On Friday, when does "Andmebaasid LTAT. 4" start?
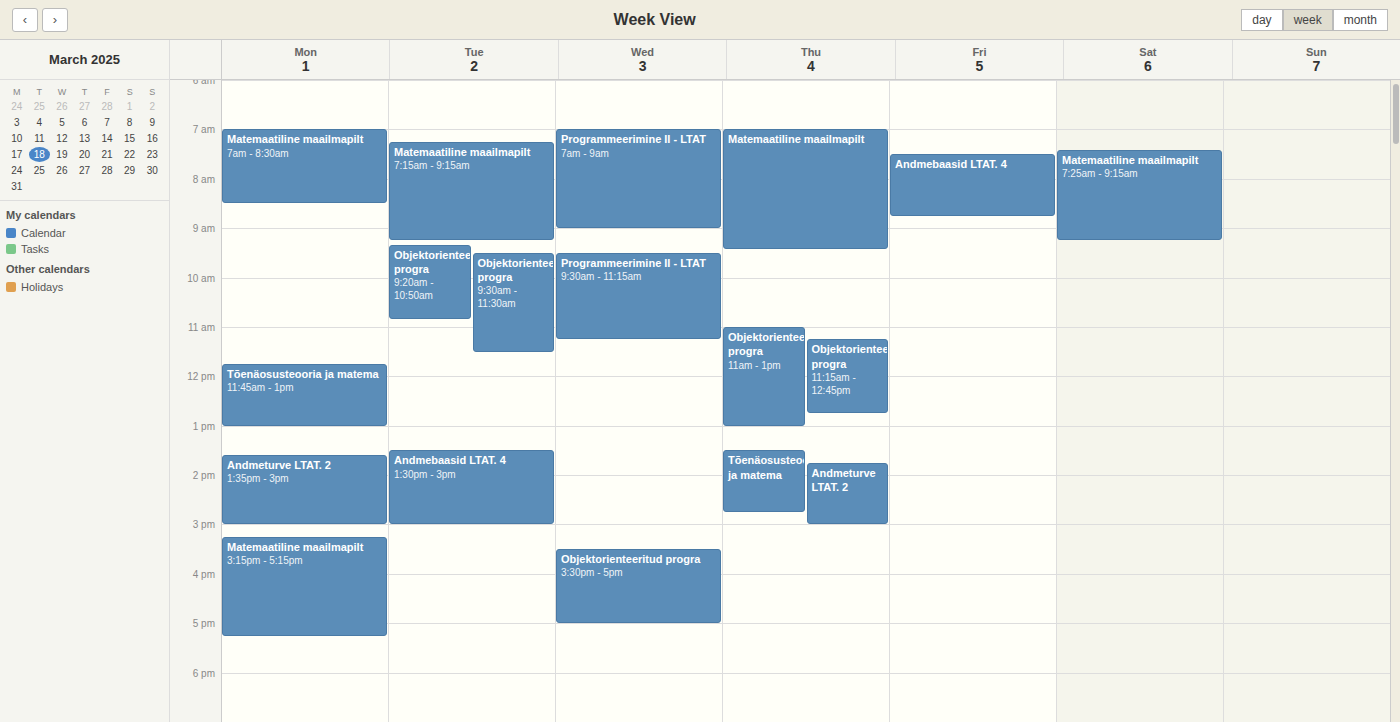
7:30 AM